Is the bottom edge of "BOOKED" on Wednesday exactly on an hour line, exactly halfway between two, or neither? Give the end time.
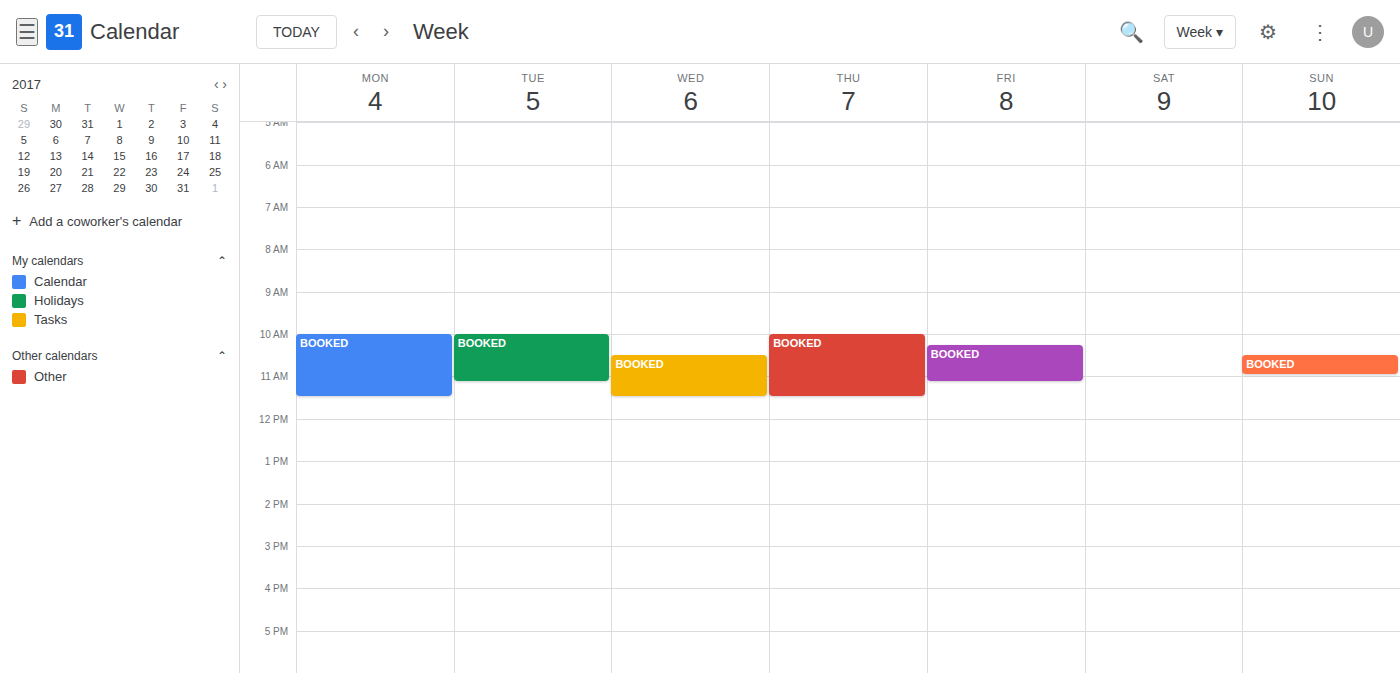
11:30 AM -- halfway between the 11 AM and 12 PM lines.